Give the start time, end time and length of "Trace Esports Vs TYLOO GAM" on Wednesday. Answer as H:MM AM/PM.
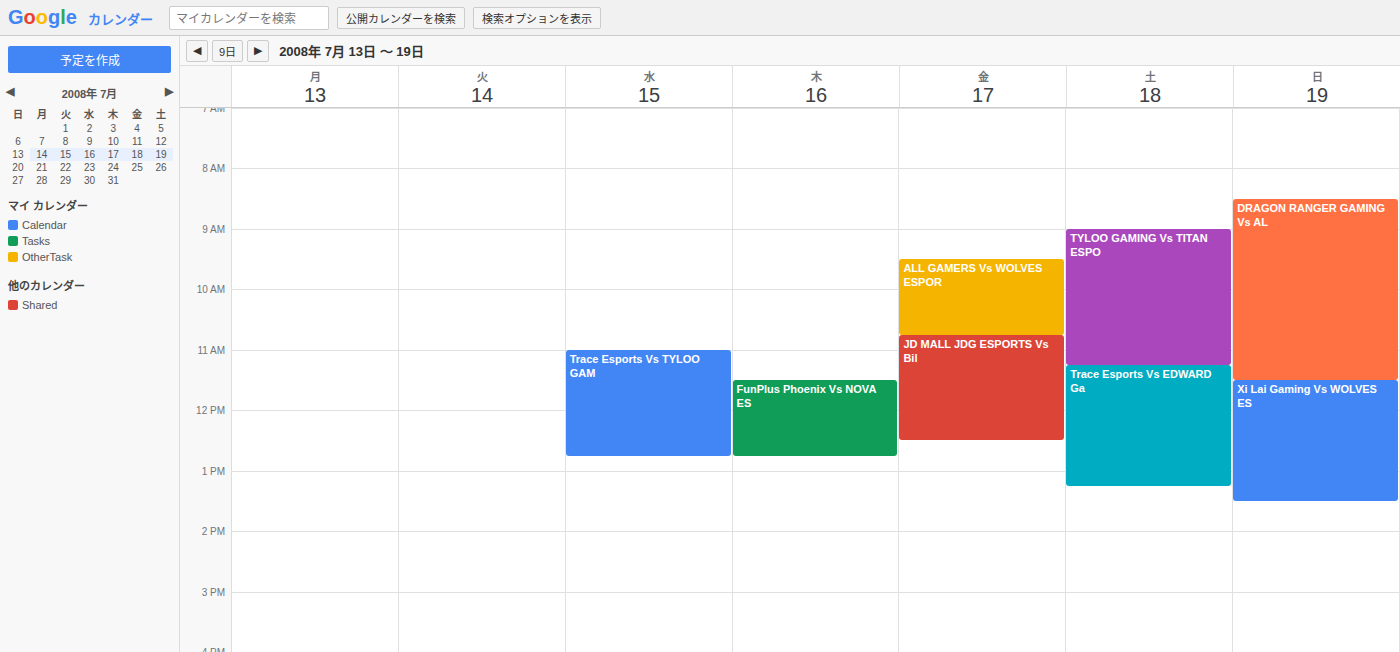
11:00 AM to 12:45 PM, 1 hour 45 minutes